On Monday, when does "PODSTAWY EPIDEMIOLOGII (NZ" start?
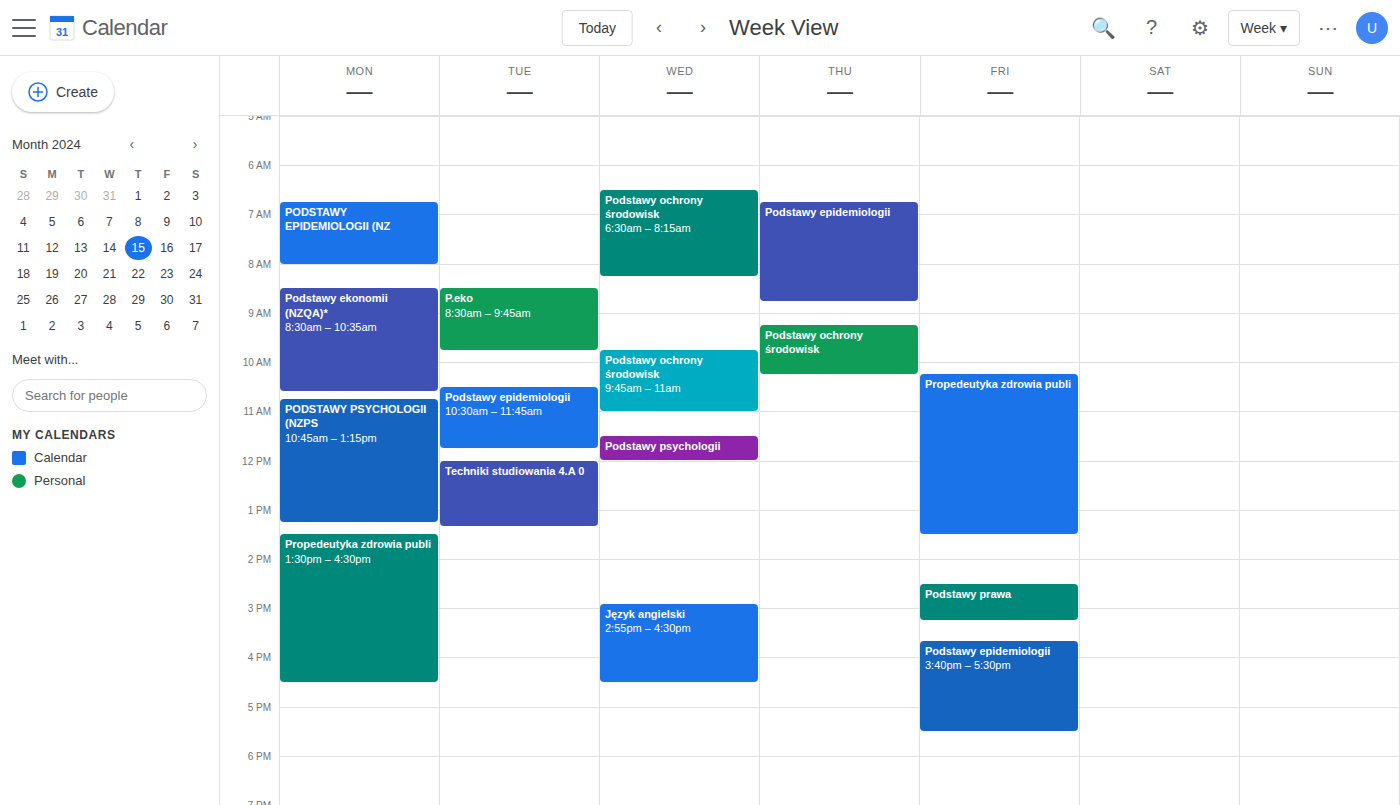
6:45 AM